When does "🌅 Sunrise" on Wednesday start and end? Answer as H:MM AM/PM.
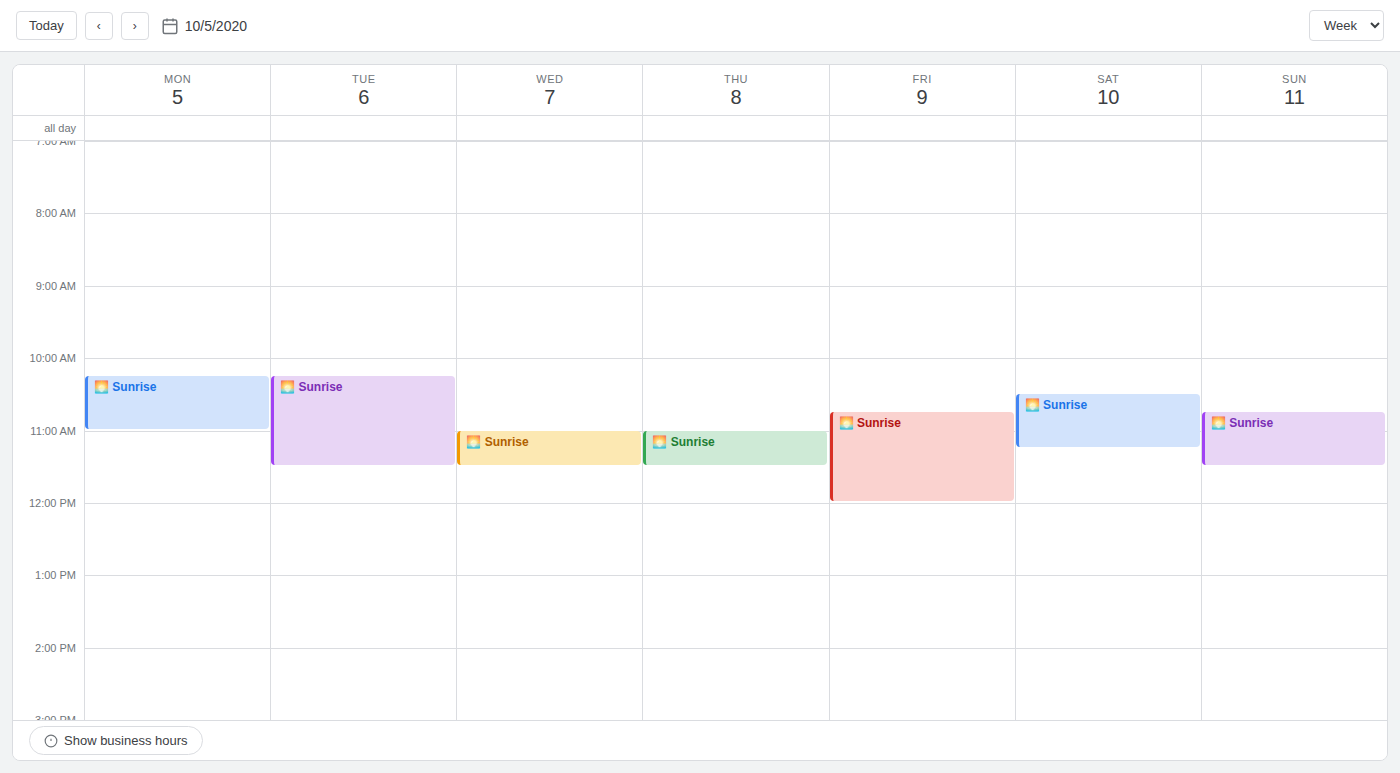
11:00 AM to 11:30 AM